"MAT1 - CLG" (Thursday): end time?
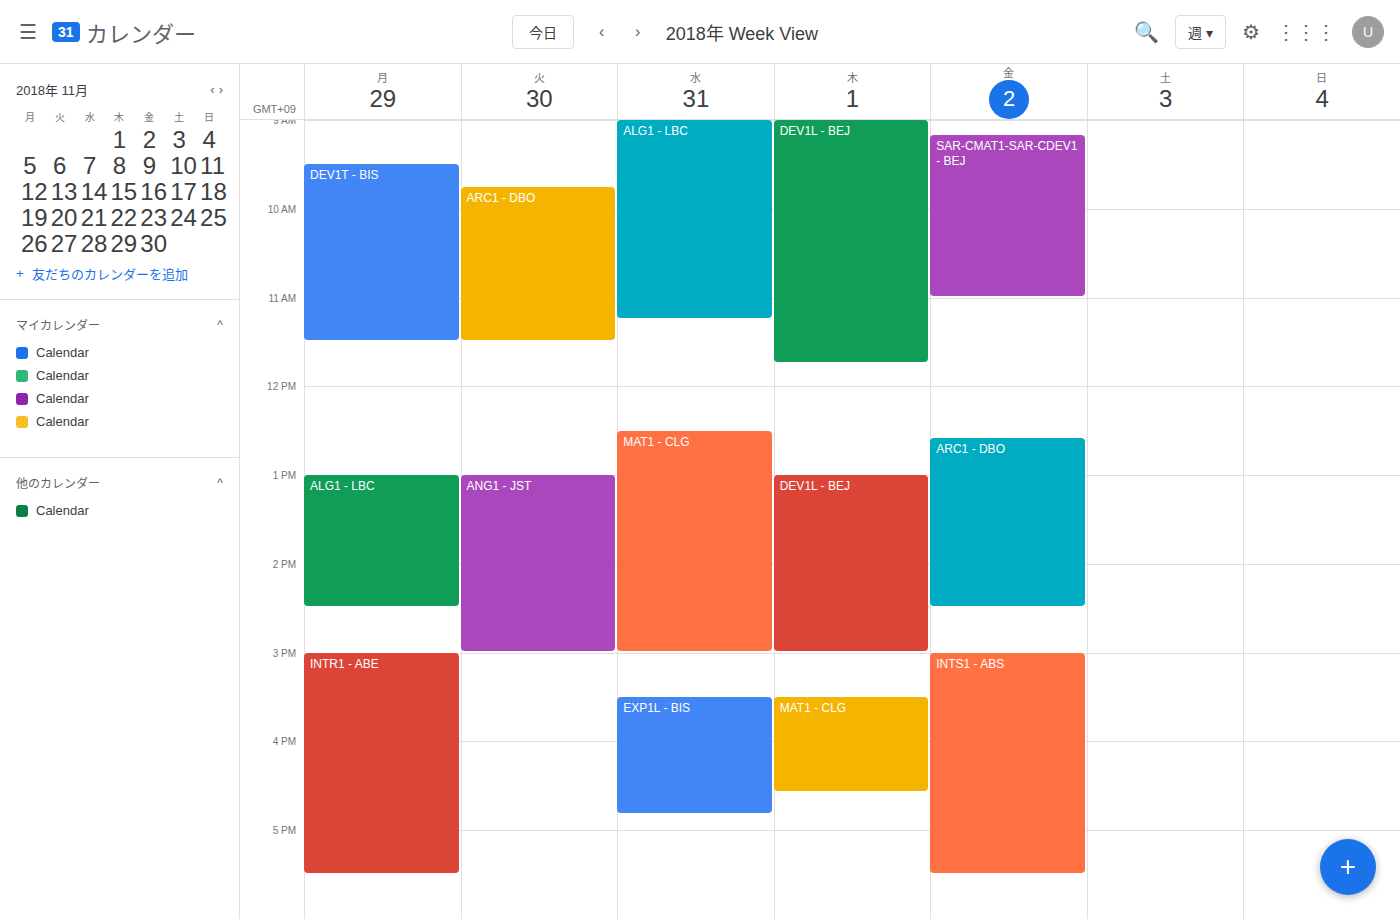
4:35 PM